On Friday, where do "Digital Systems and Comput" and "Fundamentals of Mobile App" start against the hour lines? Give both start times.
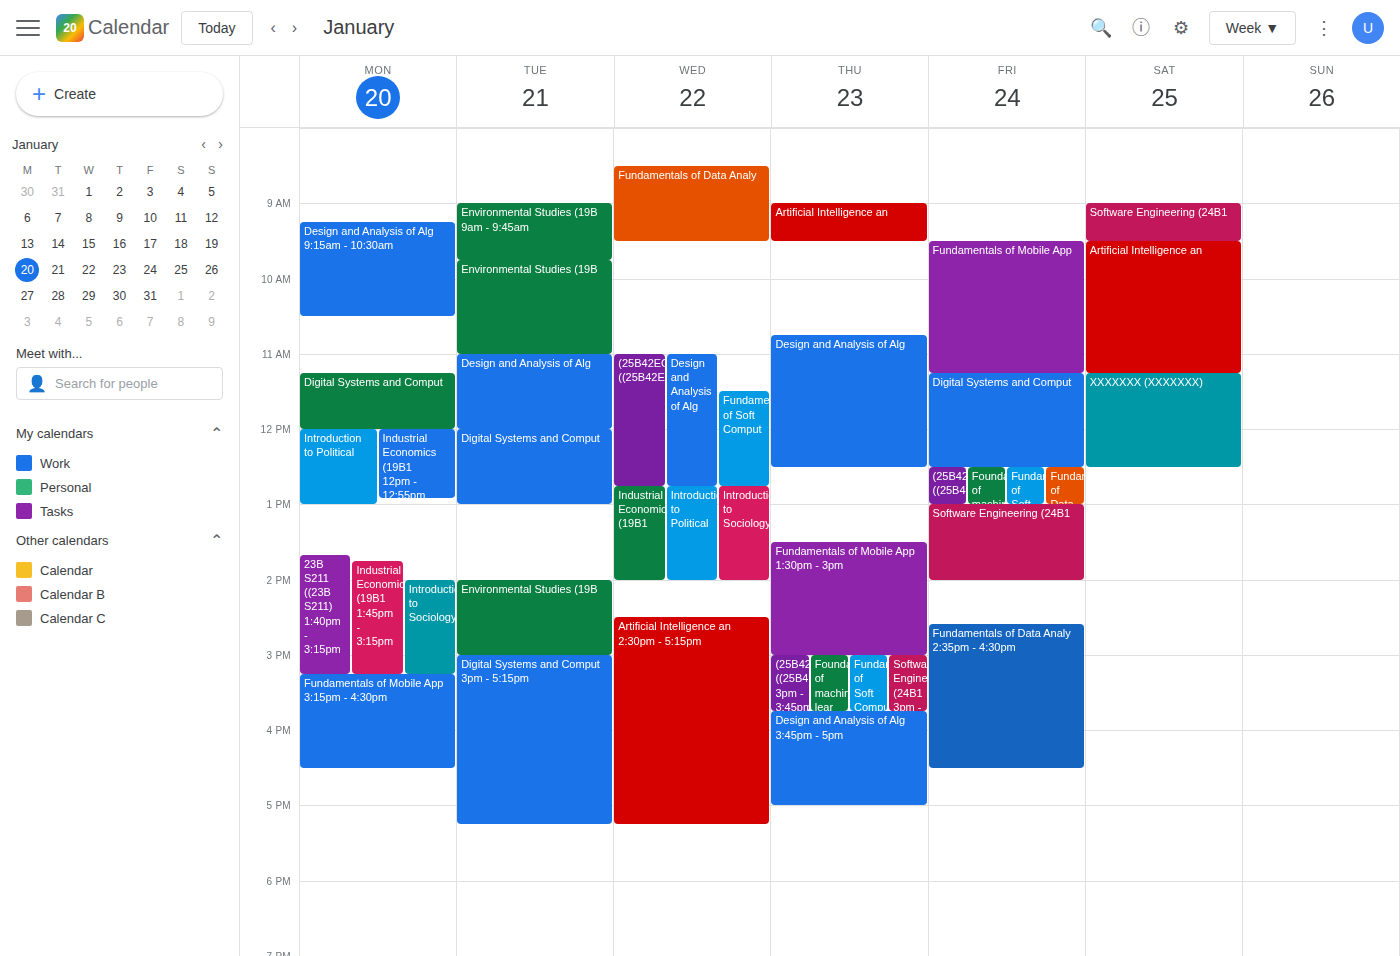
"Digital Systems and Comput": 11:15, neither: a quarter of the way from the 11:00 line to the 12:00 line. "Fundamentals of Mobile App": 09:30, halfway between the 09:00 and 10:00 lines.